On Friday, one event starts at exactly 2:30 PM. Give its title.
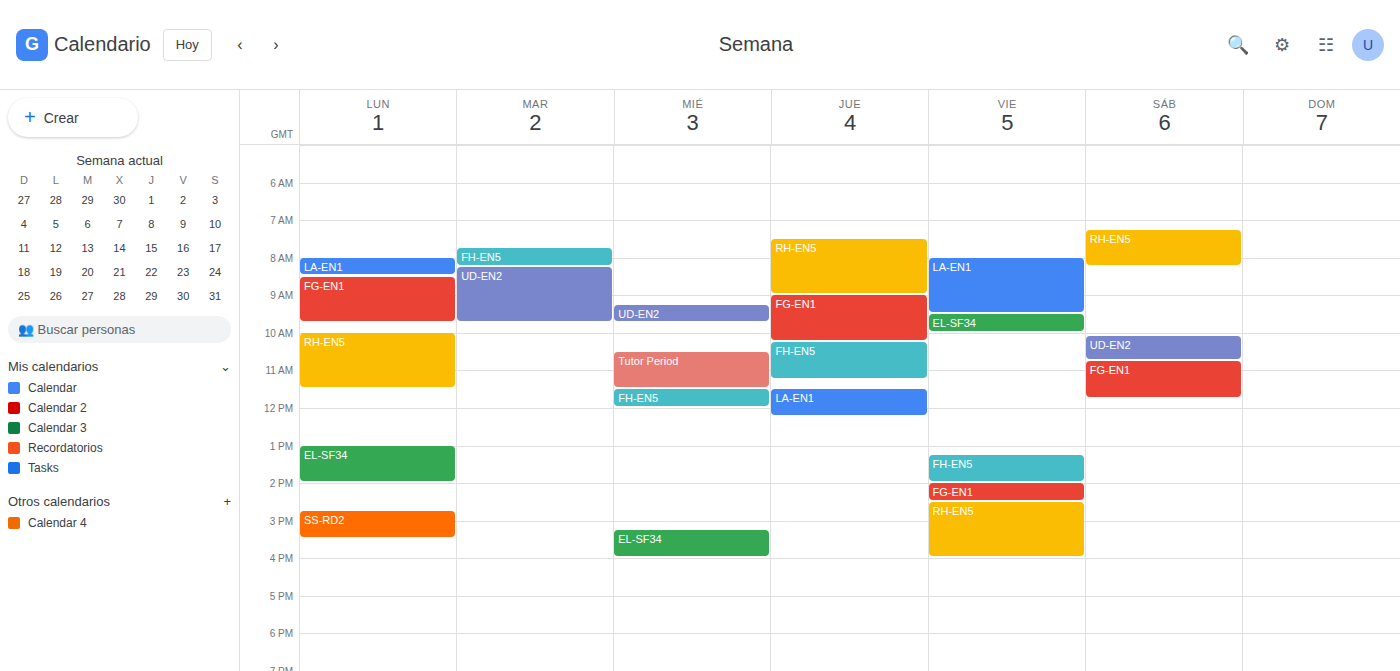
"RH-EN5"